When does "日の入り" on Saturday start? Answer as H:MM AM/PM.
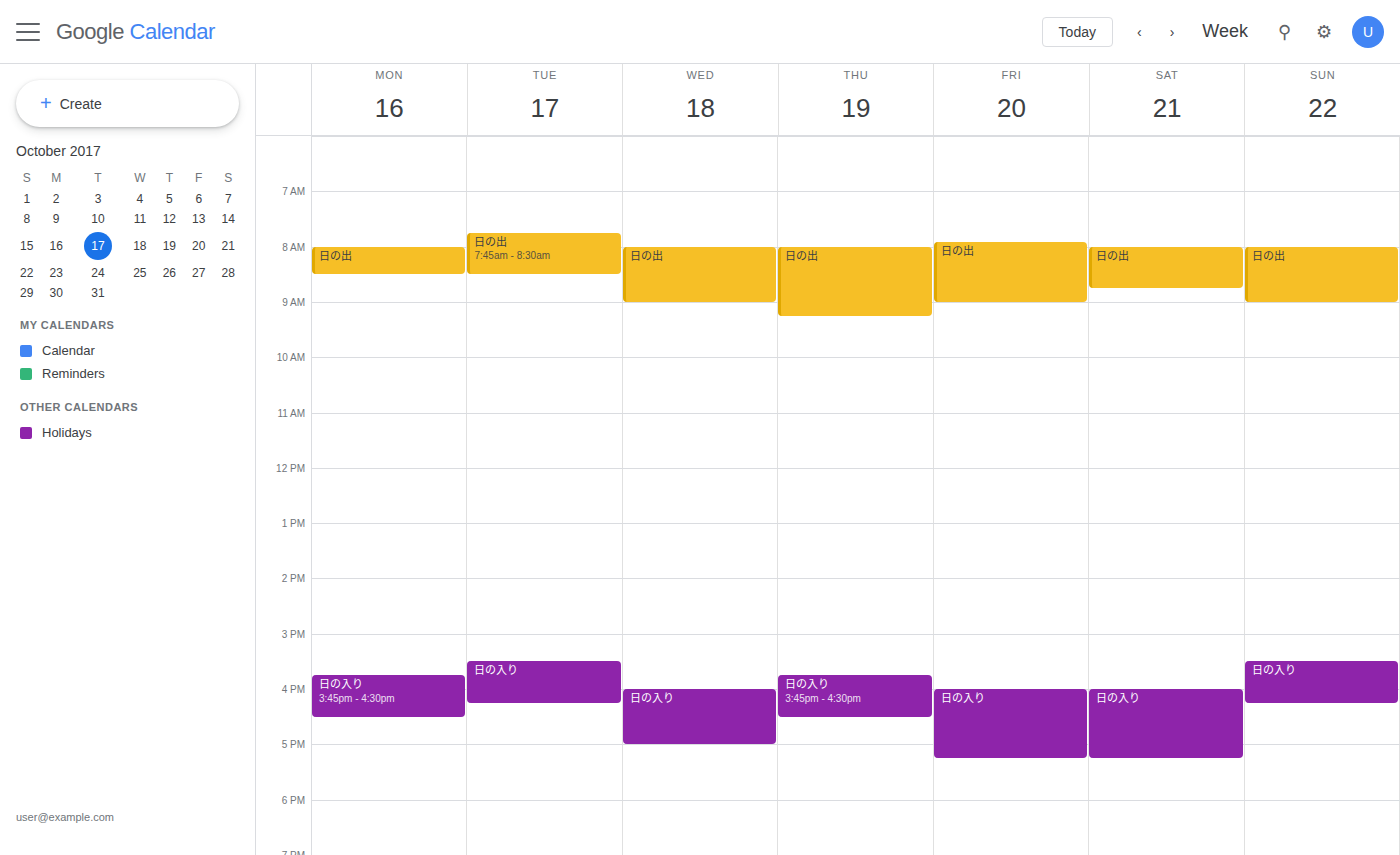
4:00 PM